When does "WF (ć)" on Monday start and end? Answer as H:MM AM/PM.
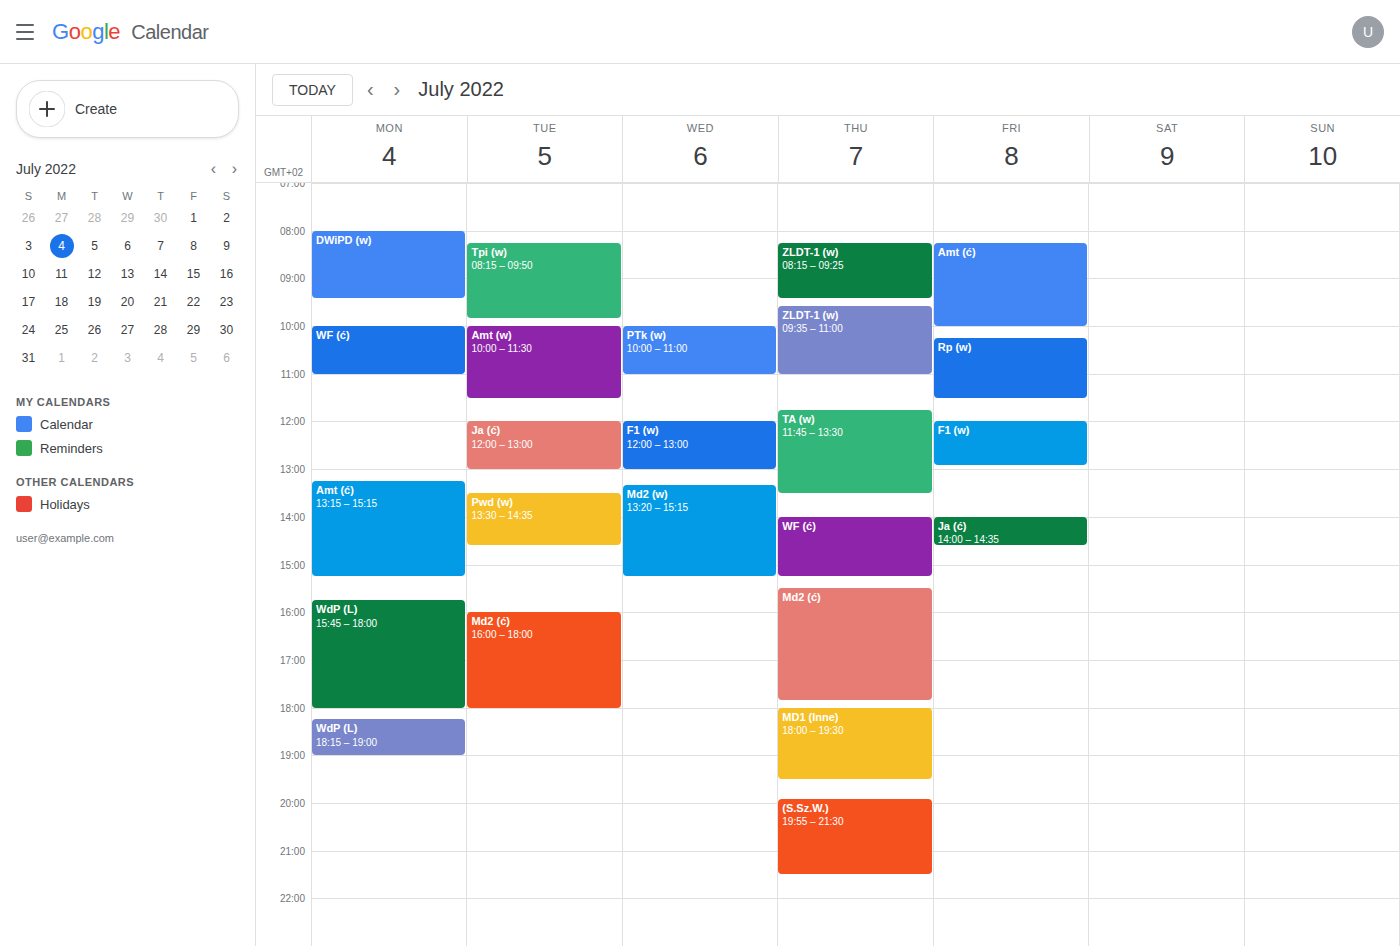
10:00 AM to 11:00 AM